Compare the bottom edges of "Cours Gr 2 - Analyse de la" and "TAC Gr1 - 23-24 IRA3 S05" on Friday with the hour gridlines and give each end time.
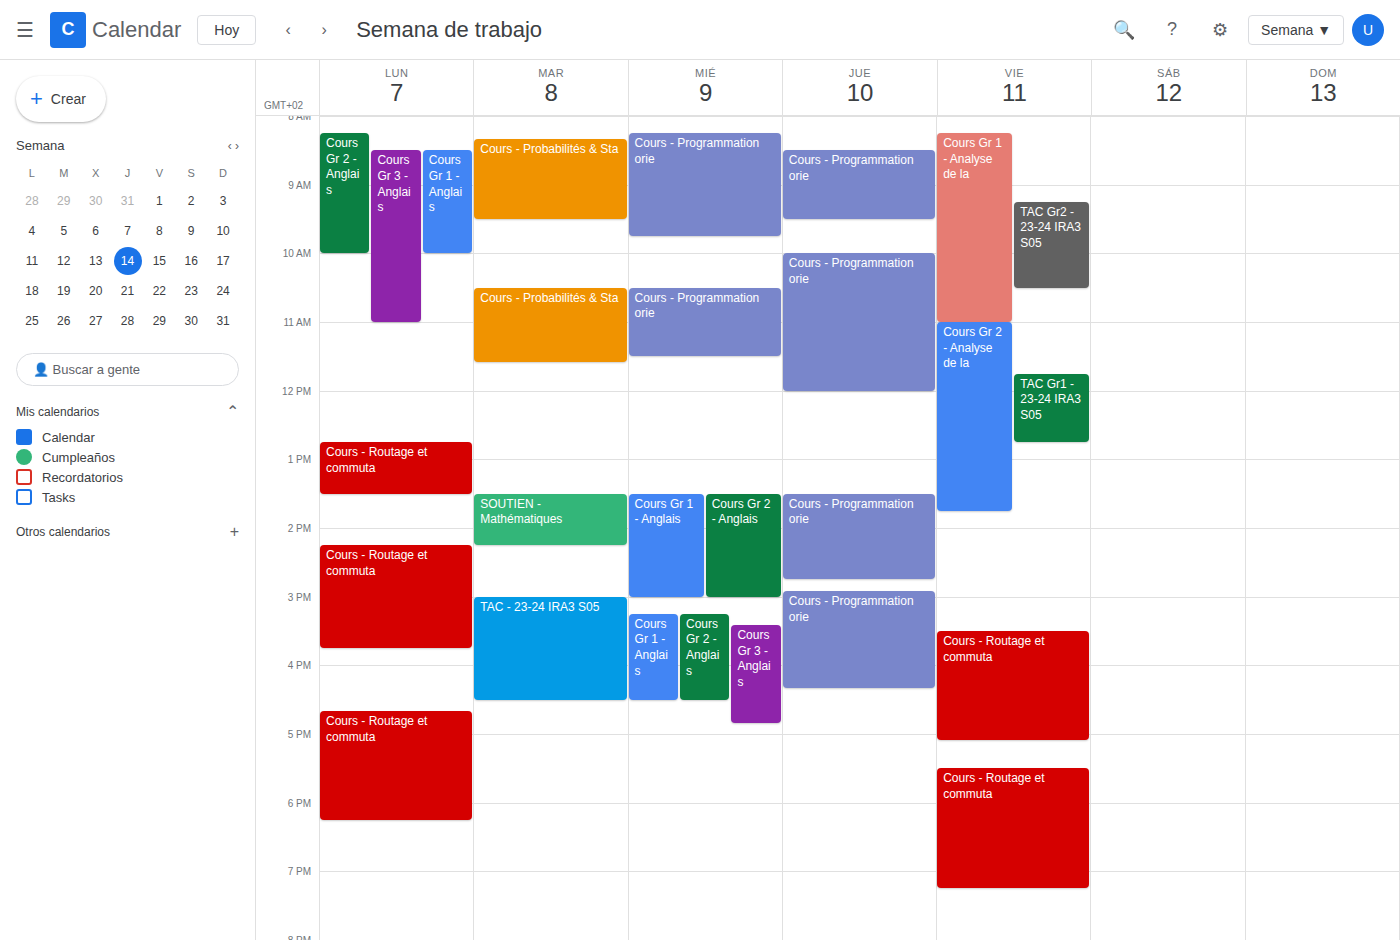
"Cours Gr 2 - Analyse de la": 1:45 PM, neither: three quarters of the way from the 1 PM line to the 2 PM line. "TAC Gr1 - 23-24 IRA3 S05": 12:45 PM, neither: three quarters of the way from the 12 PM line to the 1 PM line.